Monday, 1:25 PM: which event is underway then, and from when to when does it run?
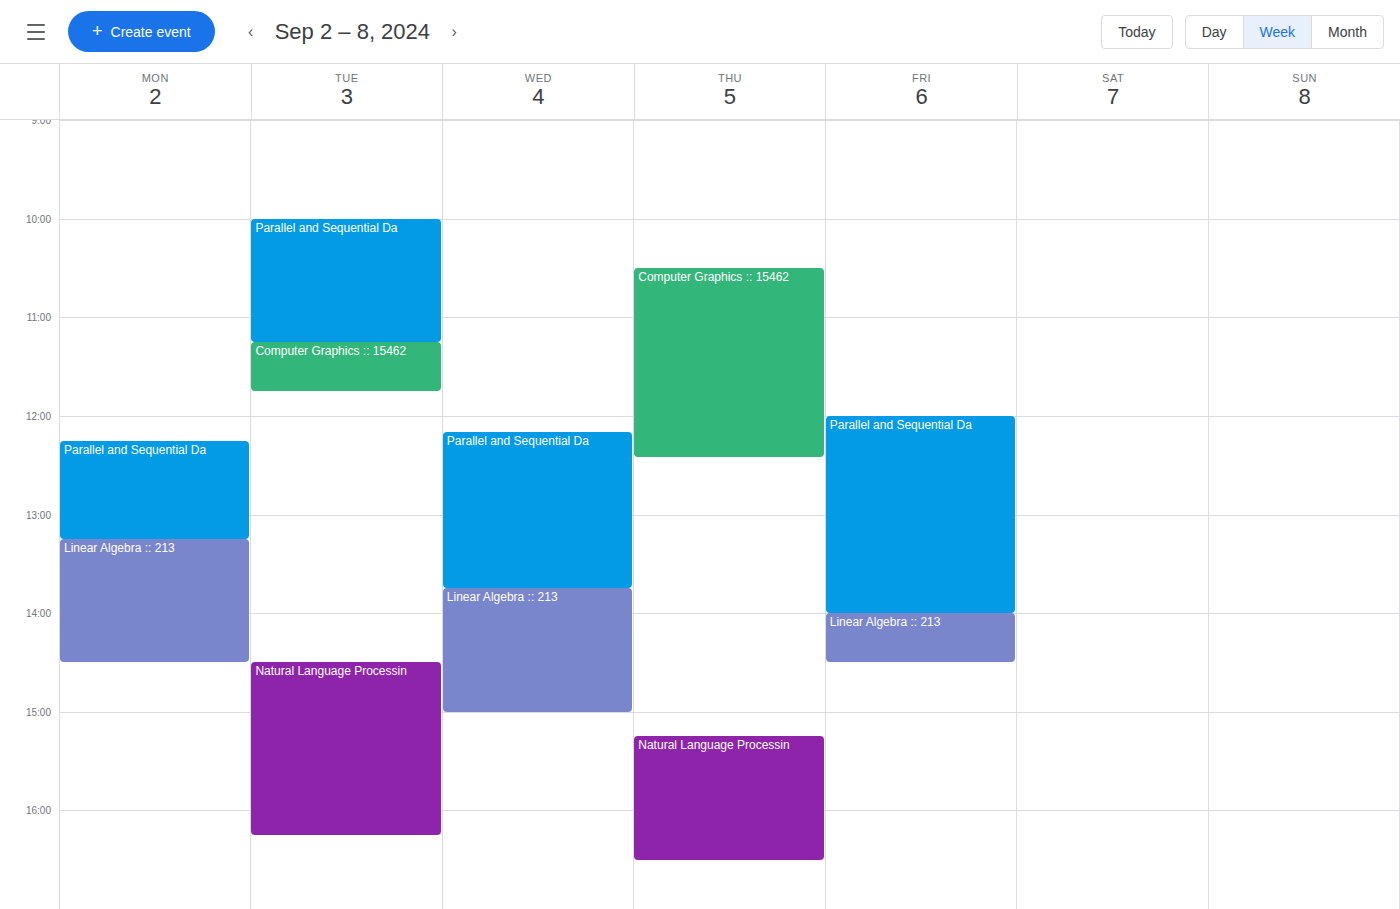
"Linear Algebra :: 213", 1:15 PM to 2:30 PM